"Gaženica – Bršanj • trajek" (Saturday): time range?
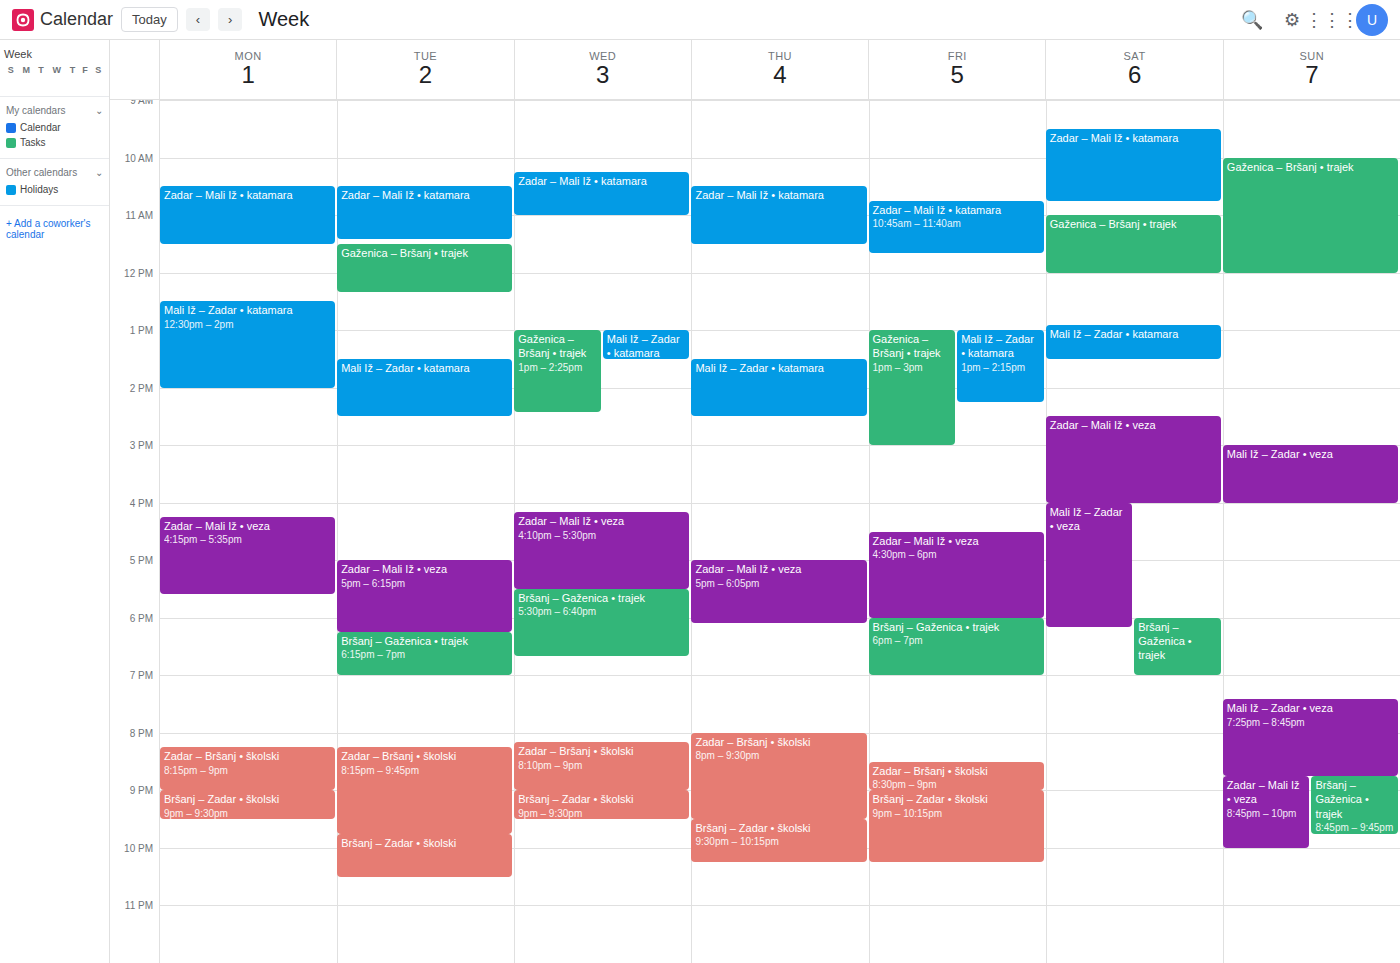
11:00 AM to 12:00 PM